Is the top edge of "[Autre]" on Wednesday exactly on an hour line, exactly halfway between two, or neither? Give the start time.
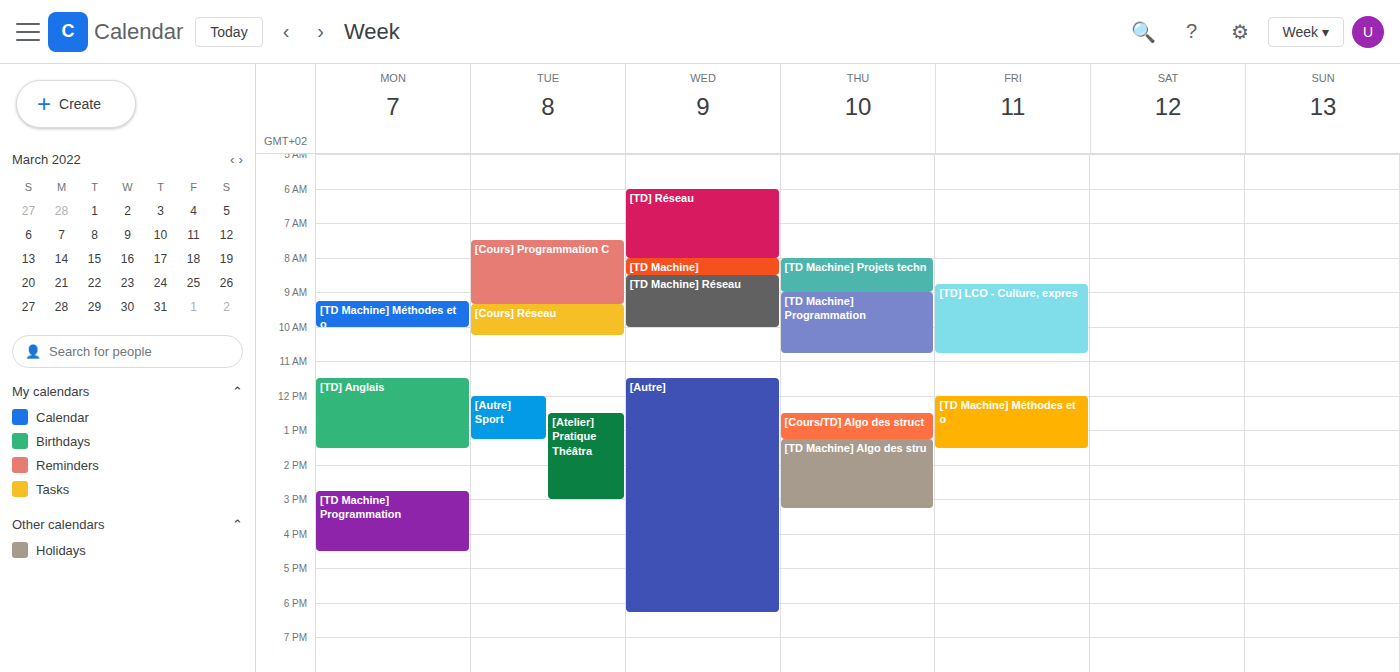
11:30 -- halfway between the 11:00 and 12:00 lines.